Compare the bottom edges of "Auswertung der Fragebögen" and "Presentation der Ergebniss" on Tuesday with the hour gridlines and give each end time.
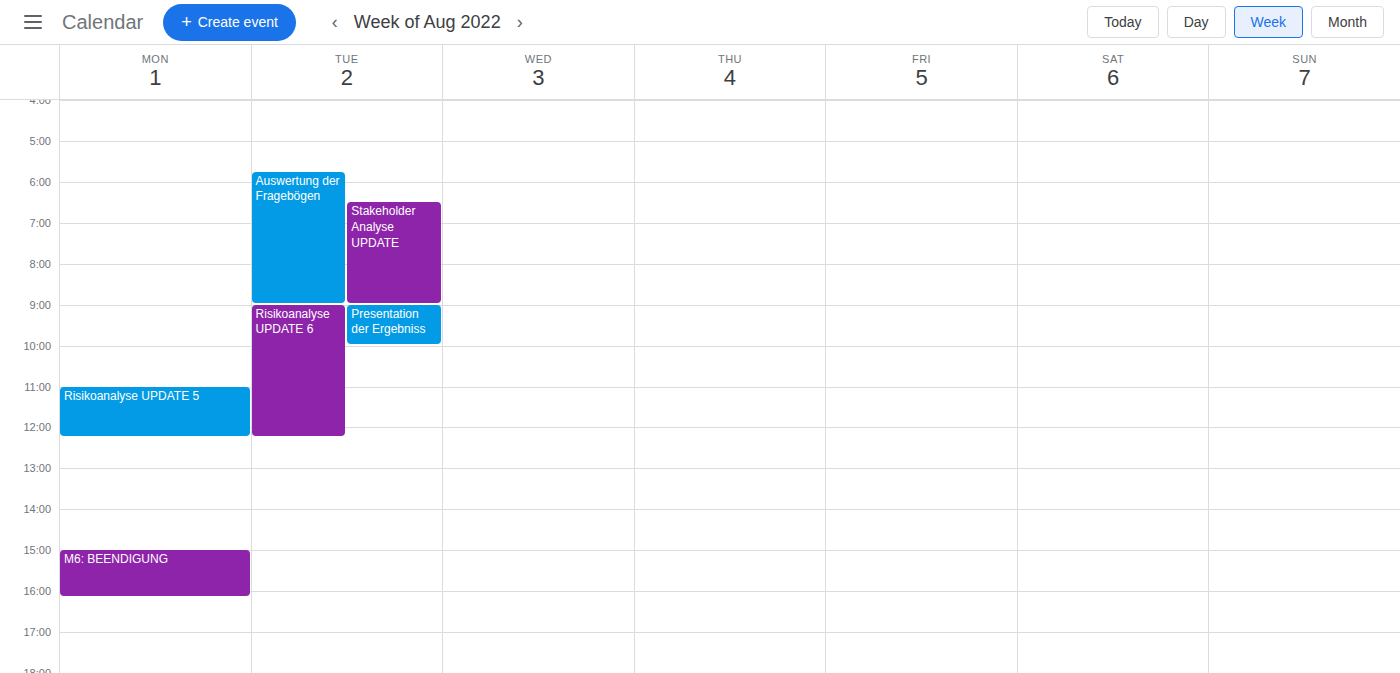
"Auswertung der Fragebögen": 9:00 AM, exactly on the 9 AM line. "Presentation der Ergebniss": 10:00 AM, exactly on the 10 AM line.